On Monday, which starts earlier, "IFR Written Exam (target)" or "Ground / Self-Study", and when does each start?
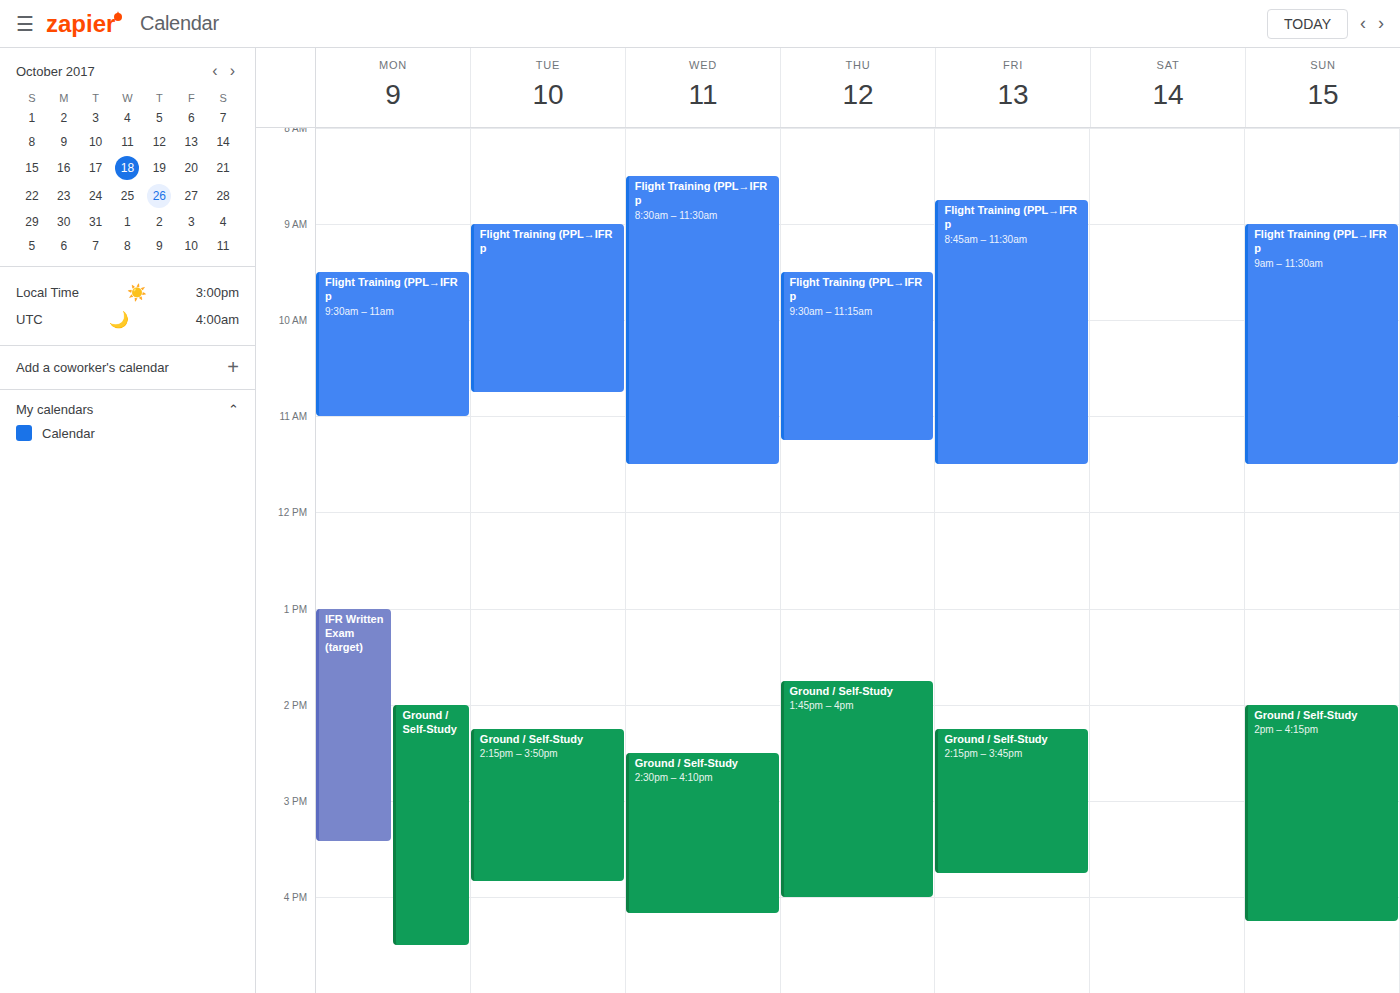
"IFR Written Exam (target)" 13:00; "Ground / Self-Study" 14:00.